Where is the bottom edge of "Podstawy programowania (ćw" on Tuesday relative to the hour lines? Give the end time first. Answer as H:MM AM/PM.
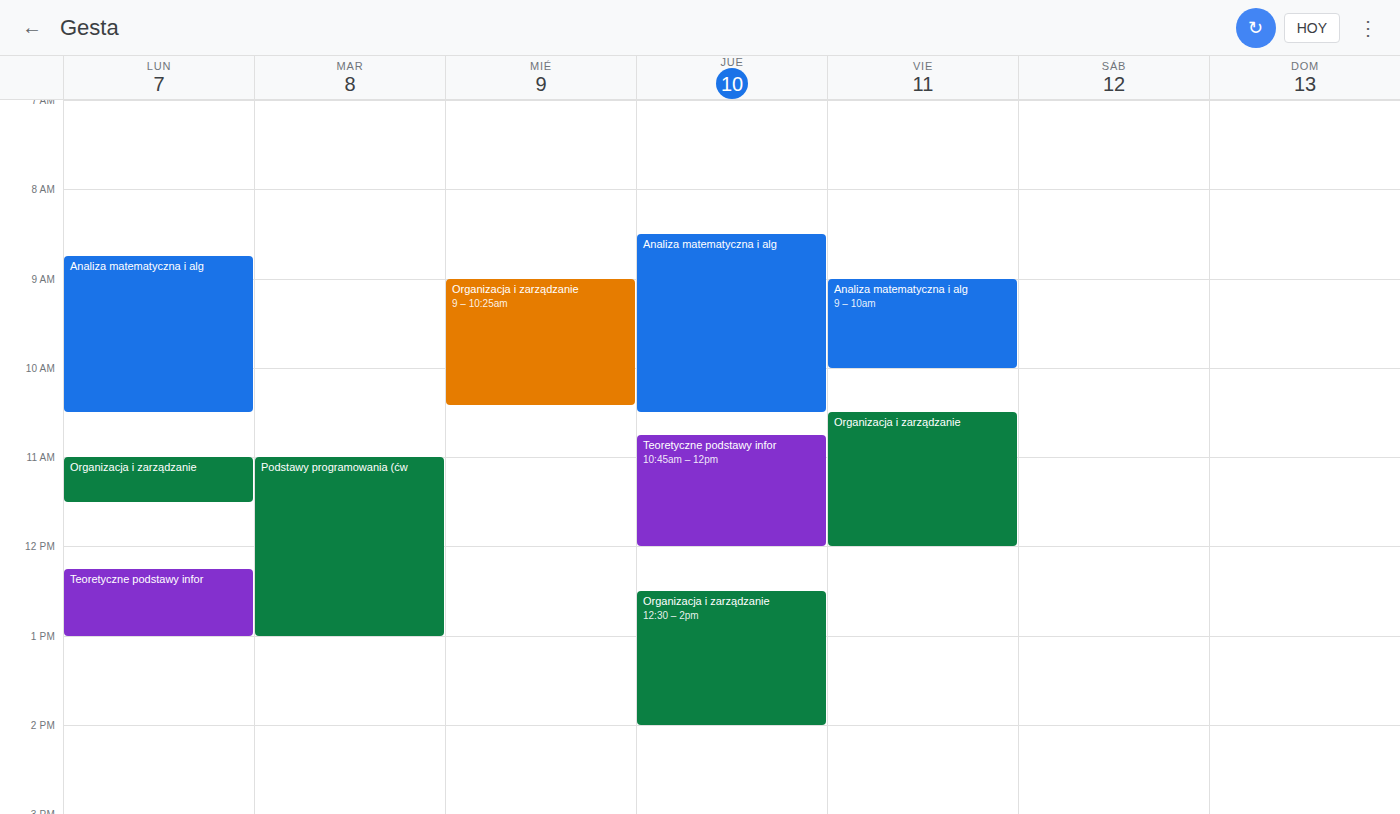
1:00 PM -- exactly on the 1 PM line.